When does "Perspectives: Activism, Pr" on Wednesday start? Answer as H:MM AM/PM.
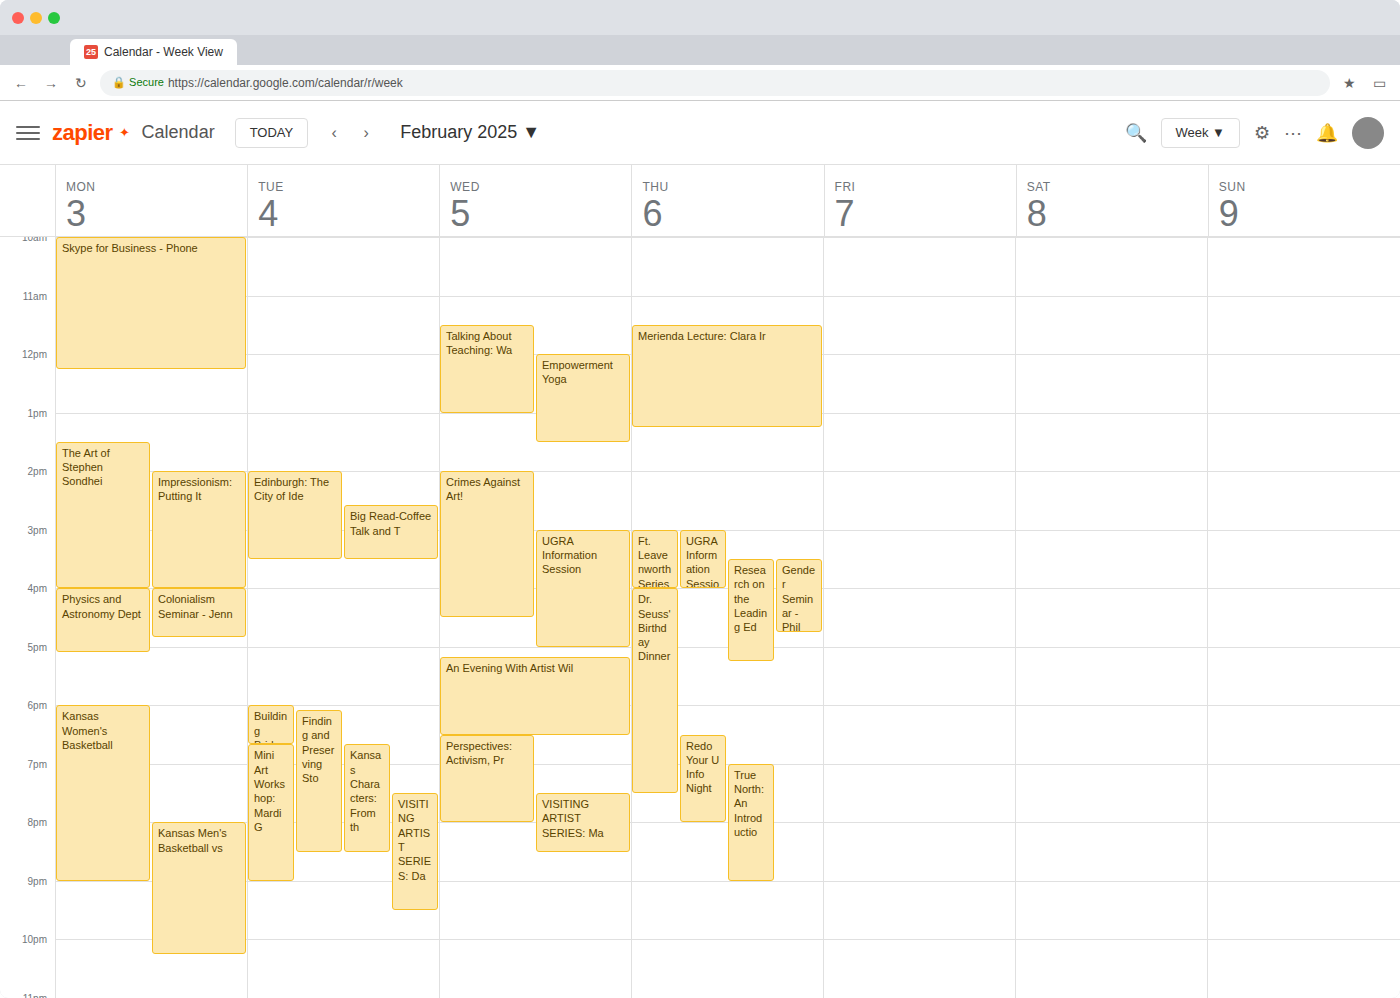
6:30 PM